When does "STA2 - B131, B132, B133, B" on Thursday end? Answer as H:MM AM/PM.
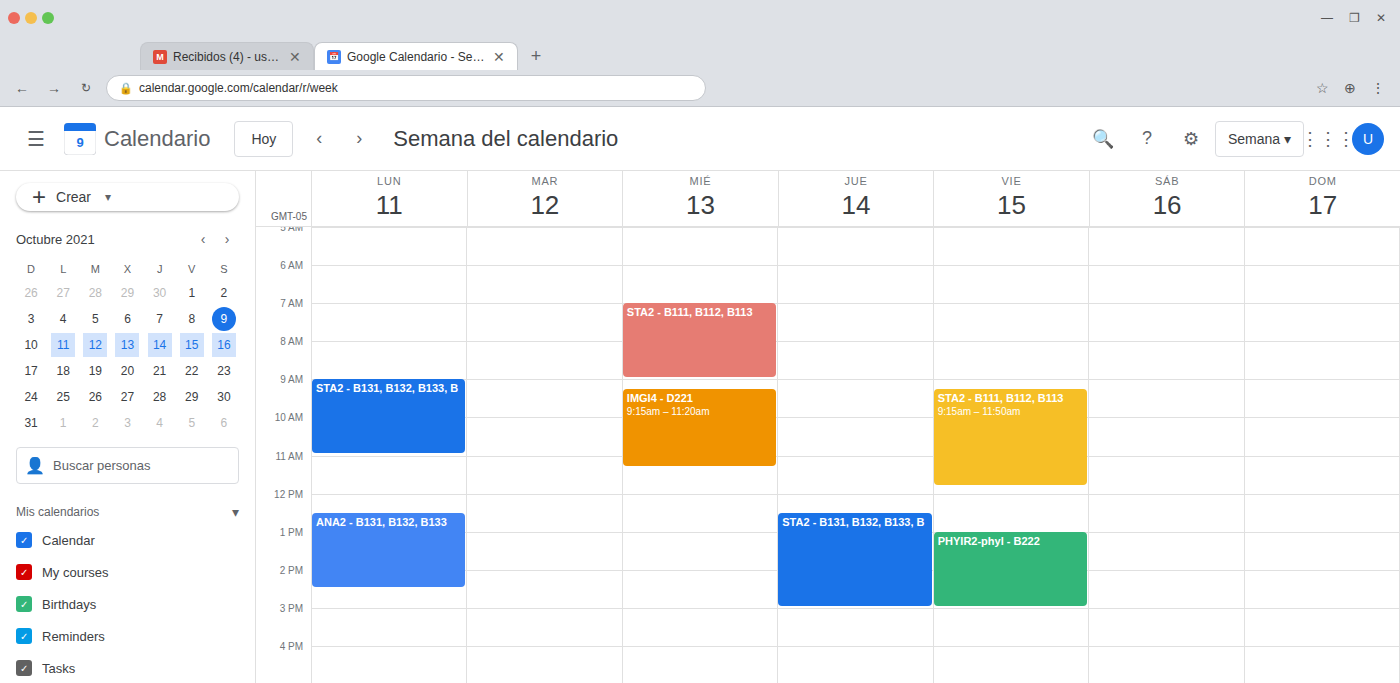
3:00 PM